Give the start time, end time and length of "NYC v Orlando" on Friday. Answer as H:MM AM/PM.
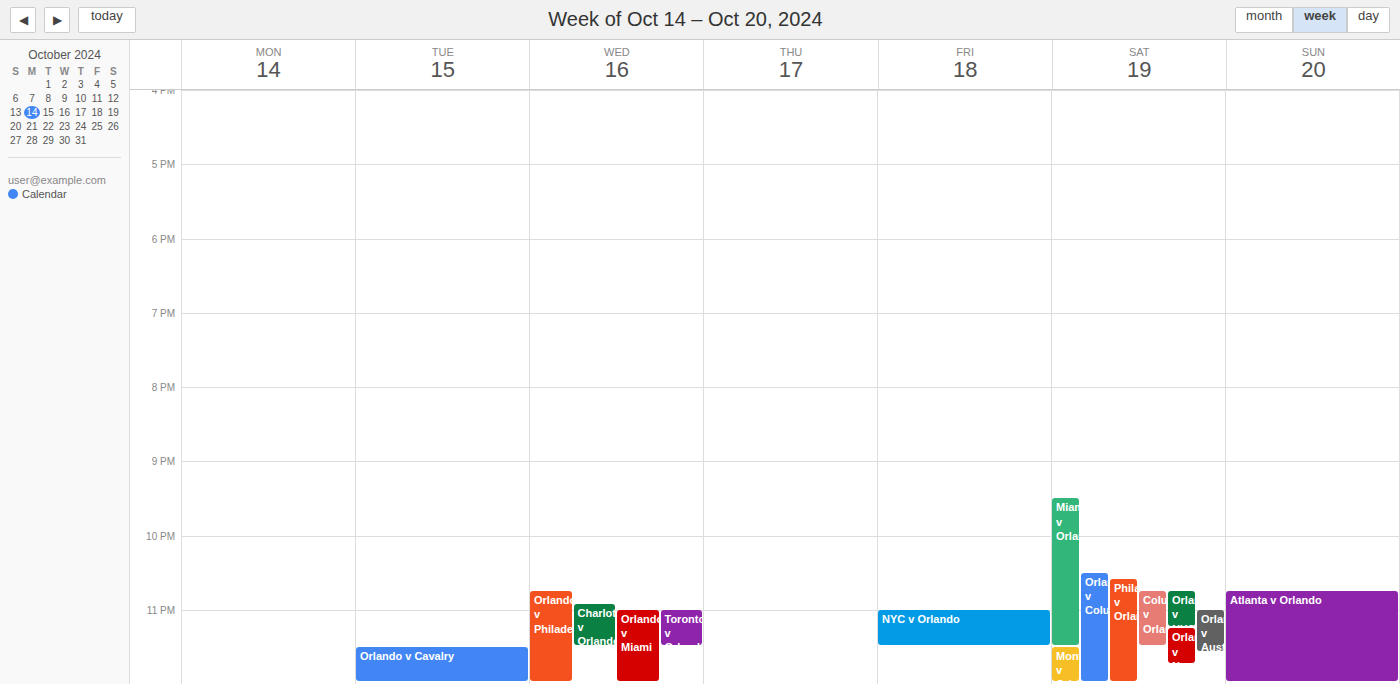
11:00 PM to 11:30 PM, 30 minutes